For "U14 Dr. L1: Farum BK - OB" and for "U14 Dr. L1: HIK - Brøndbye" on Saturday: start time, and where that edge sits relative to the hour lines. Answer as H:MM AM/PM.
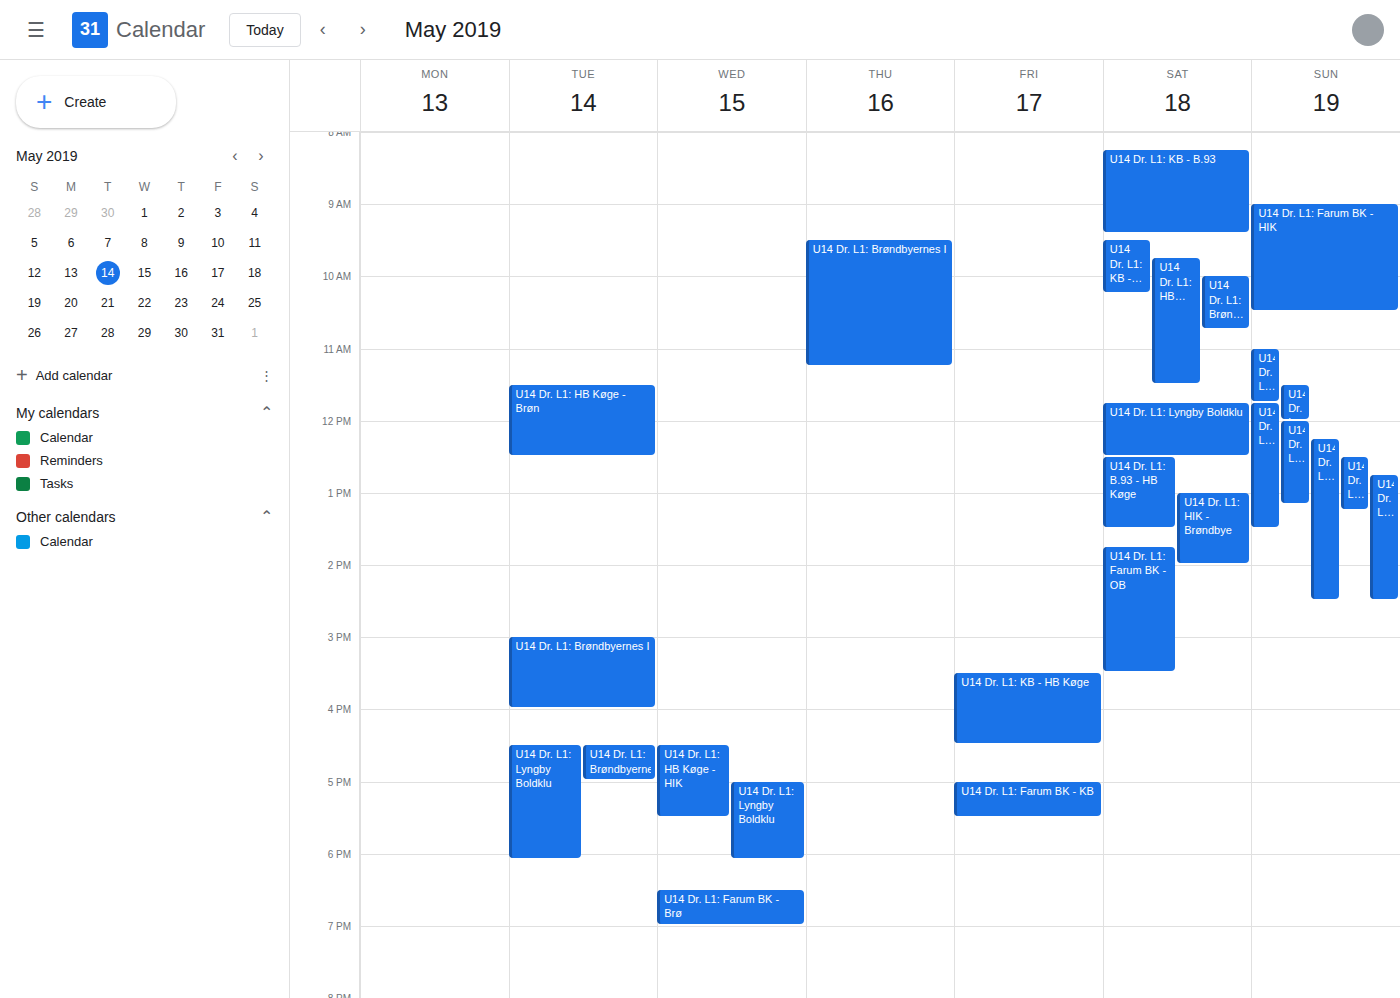
"U14 Dr. L1: Farum BK - OB": 1:45 PM, neither: three quarters of the way from the 1 PM line to the 2 PM line. "U14 Dr. L1: HIK - Brøndbye": 1:00 PM, exactly on the 1 PM line.